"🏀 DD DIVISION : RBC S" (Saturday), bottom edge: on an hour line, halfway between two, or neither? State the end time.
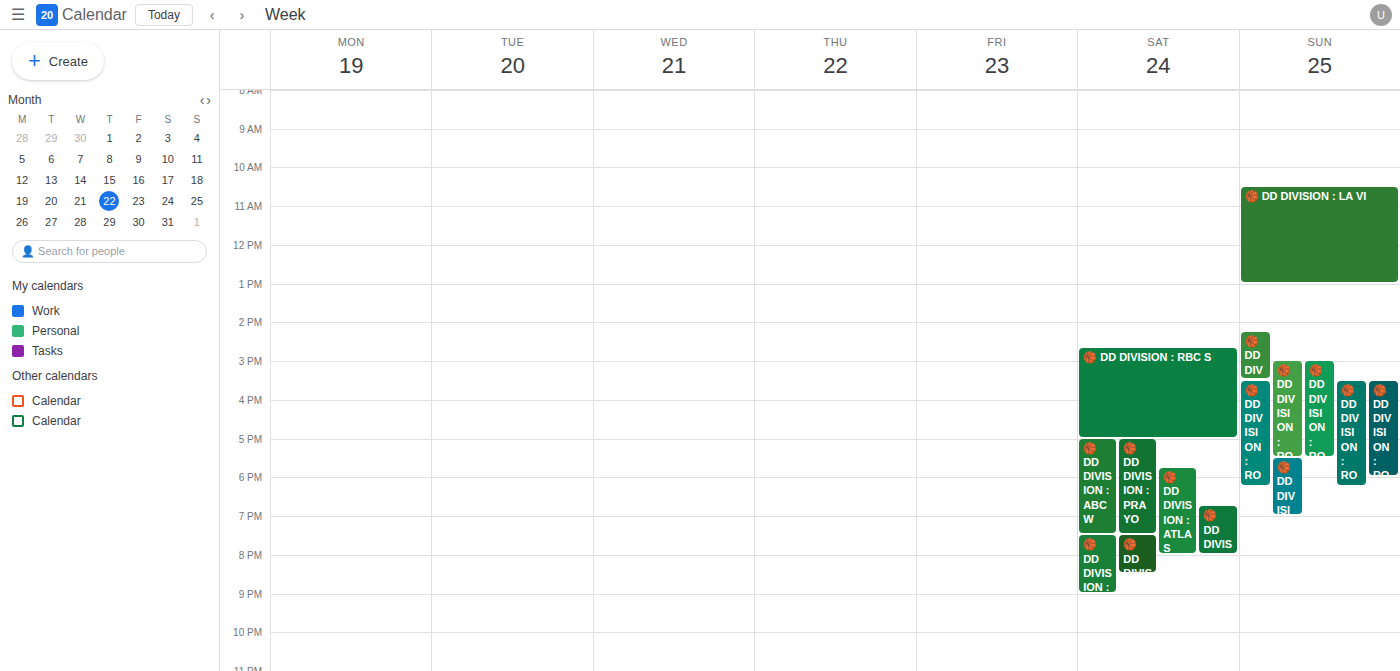
17:00 -- exactly on the 17:00 line.